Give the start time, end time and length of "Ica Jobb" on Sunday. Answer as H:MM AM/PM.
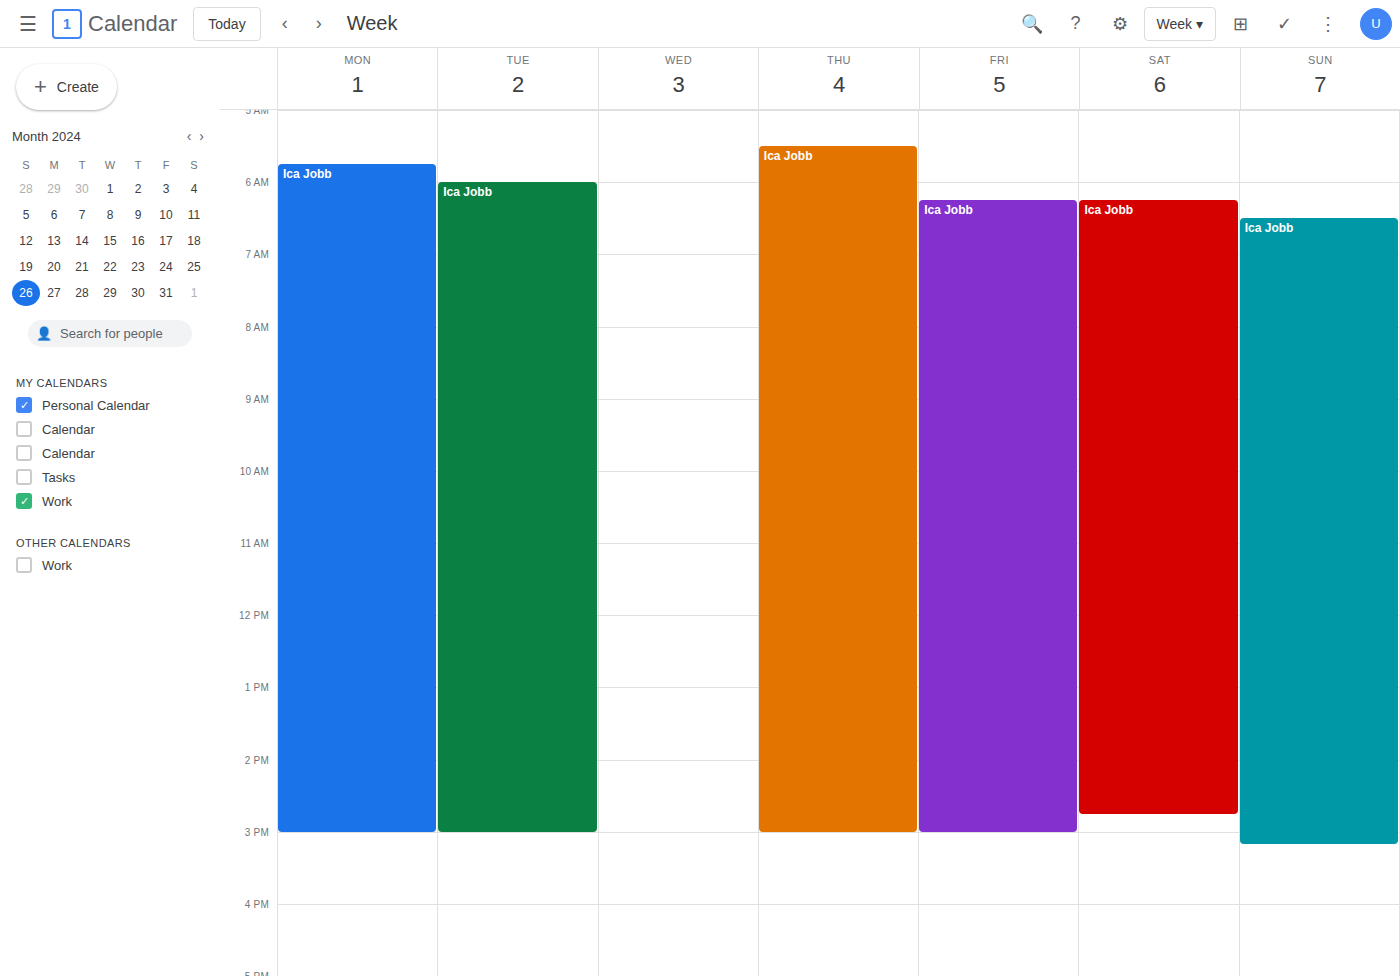
6:30 AM to 3:10 PM, 8 hours 40 minutes